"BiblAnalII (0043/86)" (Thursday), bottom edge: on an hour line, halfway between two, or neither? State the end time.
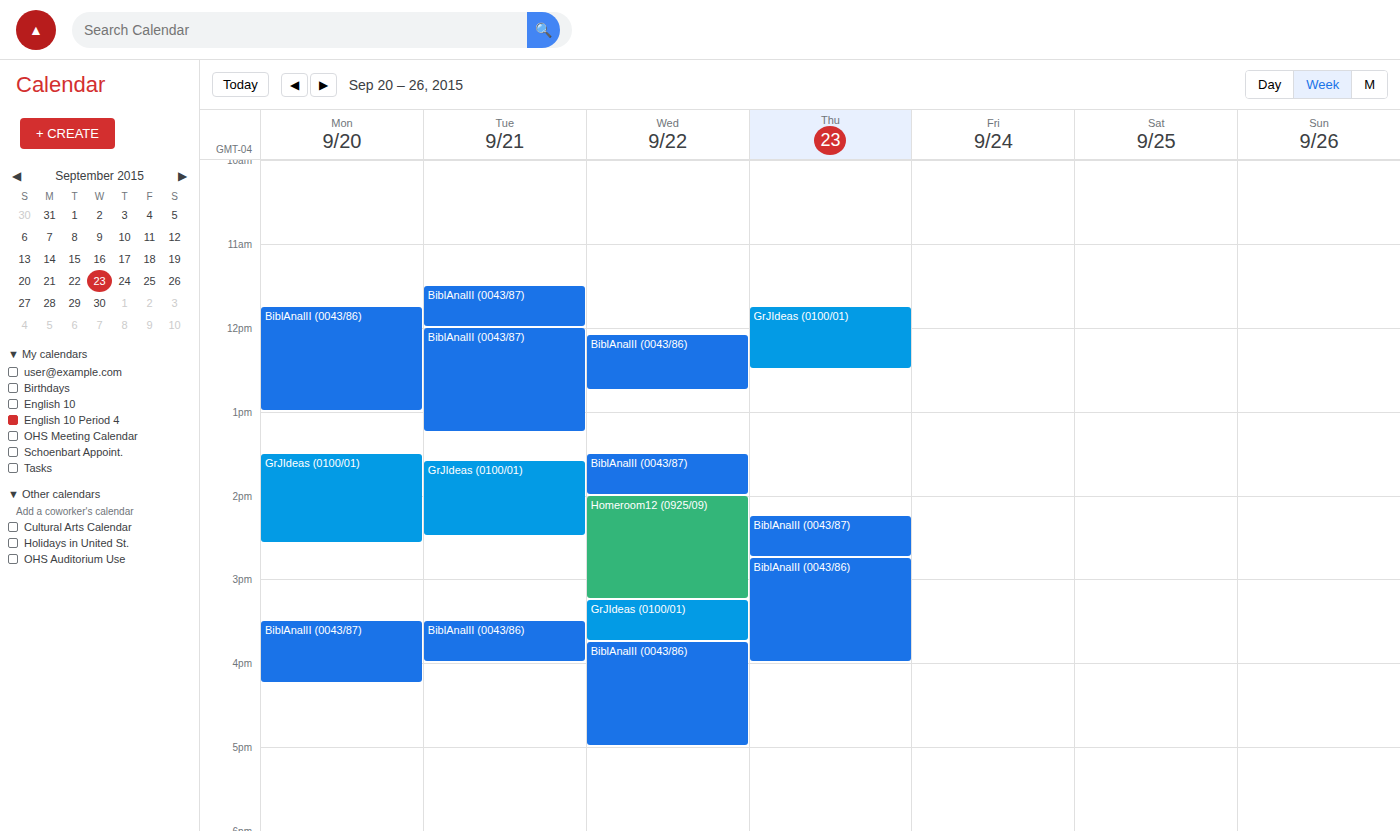
4:00 PM -- exactly on the 4 PM line.